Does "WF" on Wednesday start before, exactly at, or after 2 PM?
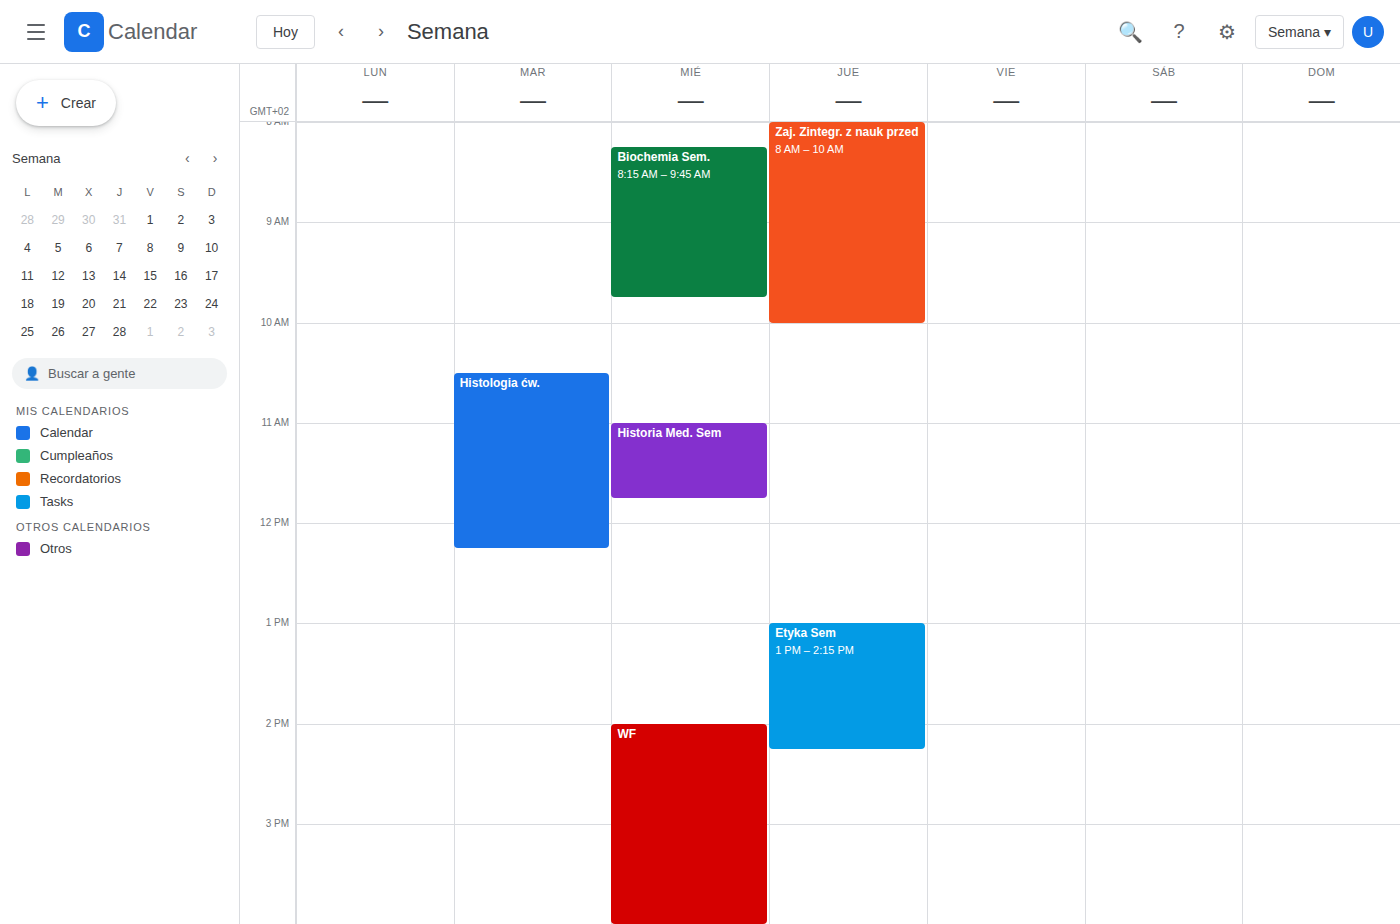
2:00 PM -- exactly at 2 PM, on the 2 PM line.